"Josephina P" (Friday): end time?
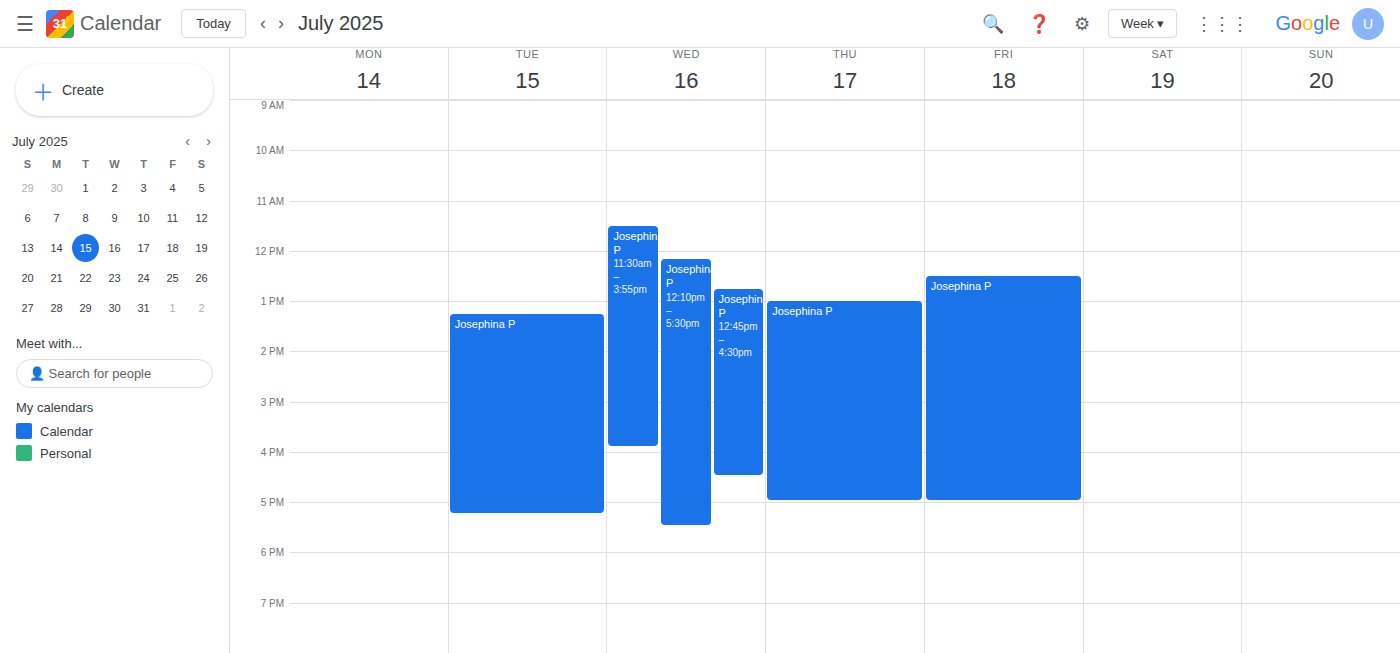
5:00 PM